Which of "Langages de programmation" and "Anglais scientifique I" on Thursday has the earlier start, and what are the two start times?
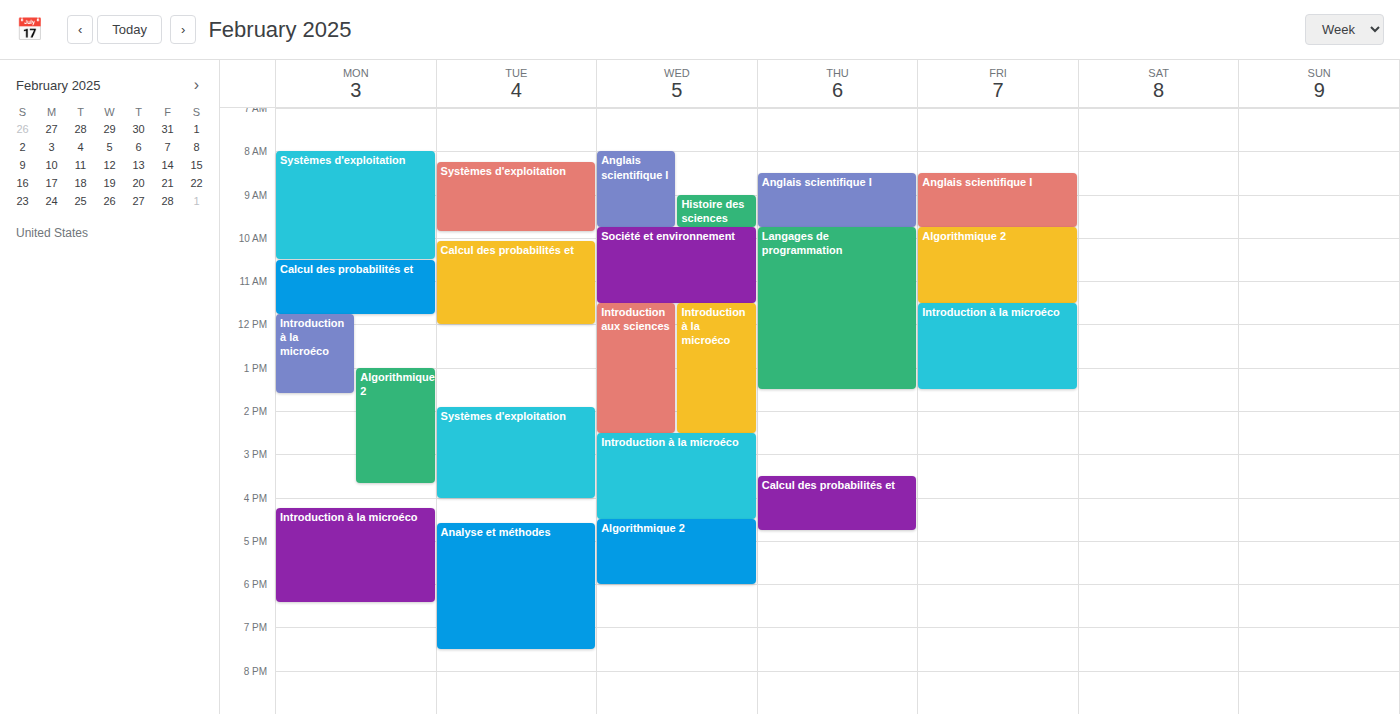
"Anglais scientifique I" 08:30; "Langages de programmation" 09:45.